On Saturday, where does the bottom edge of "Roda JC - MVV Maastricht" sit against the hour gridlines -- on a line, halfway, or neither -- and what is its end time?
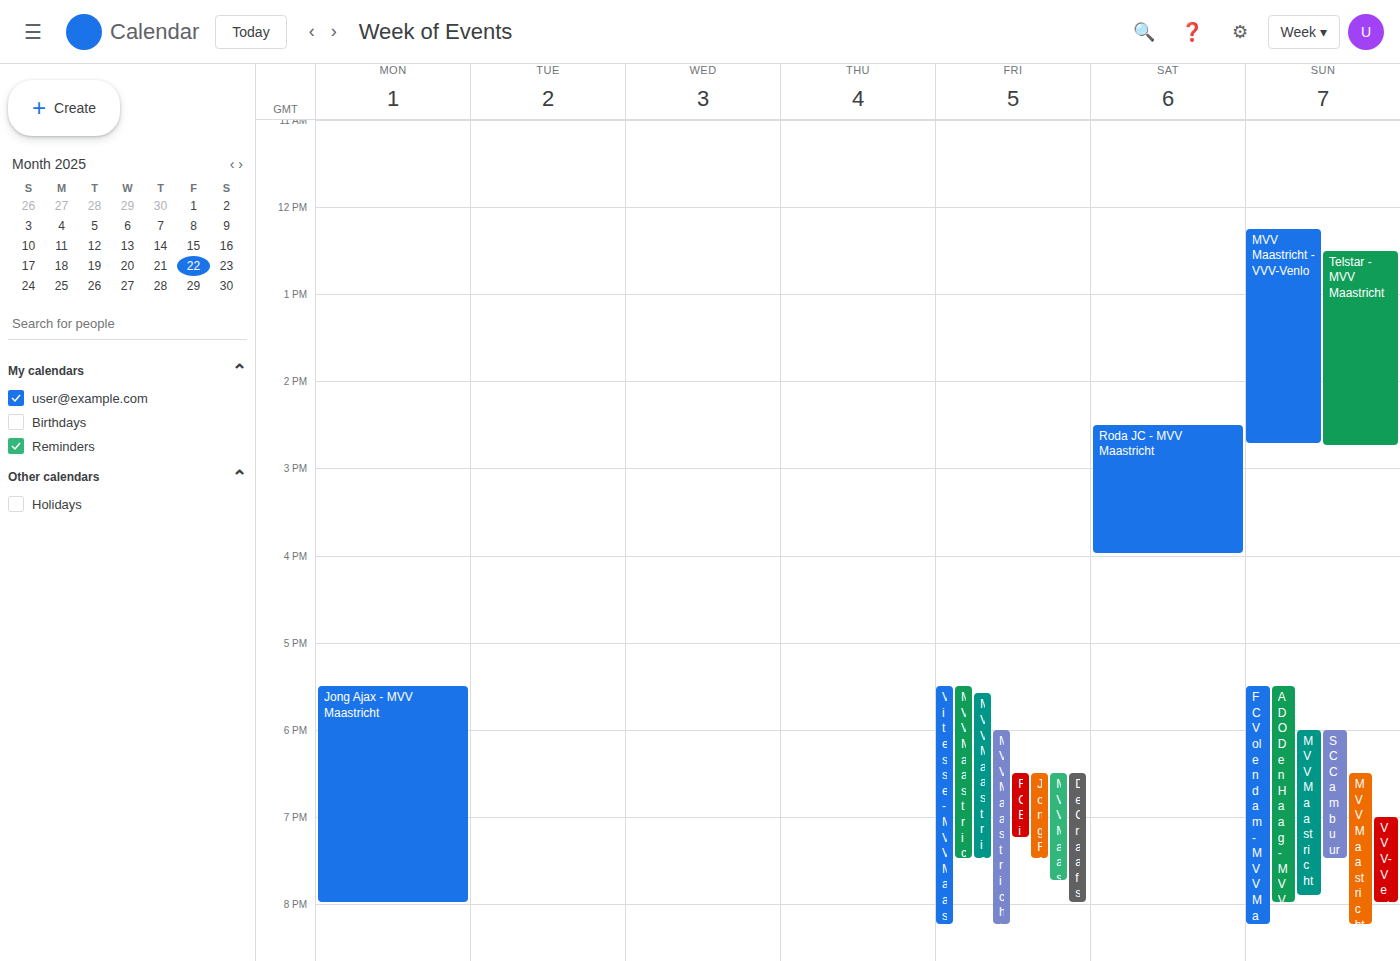
4:00 PM -- exactly on the 4 PM line.